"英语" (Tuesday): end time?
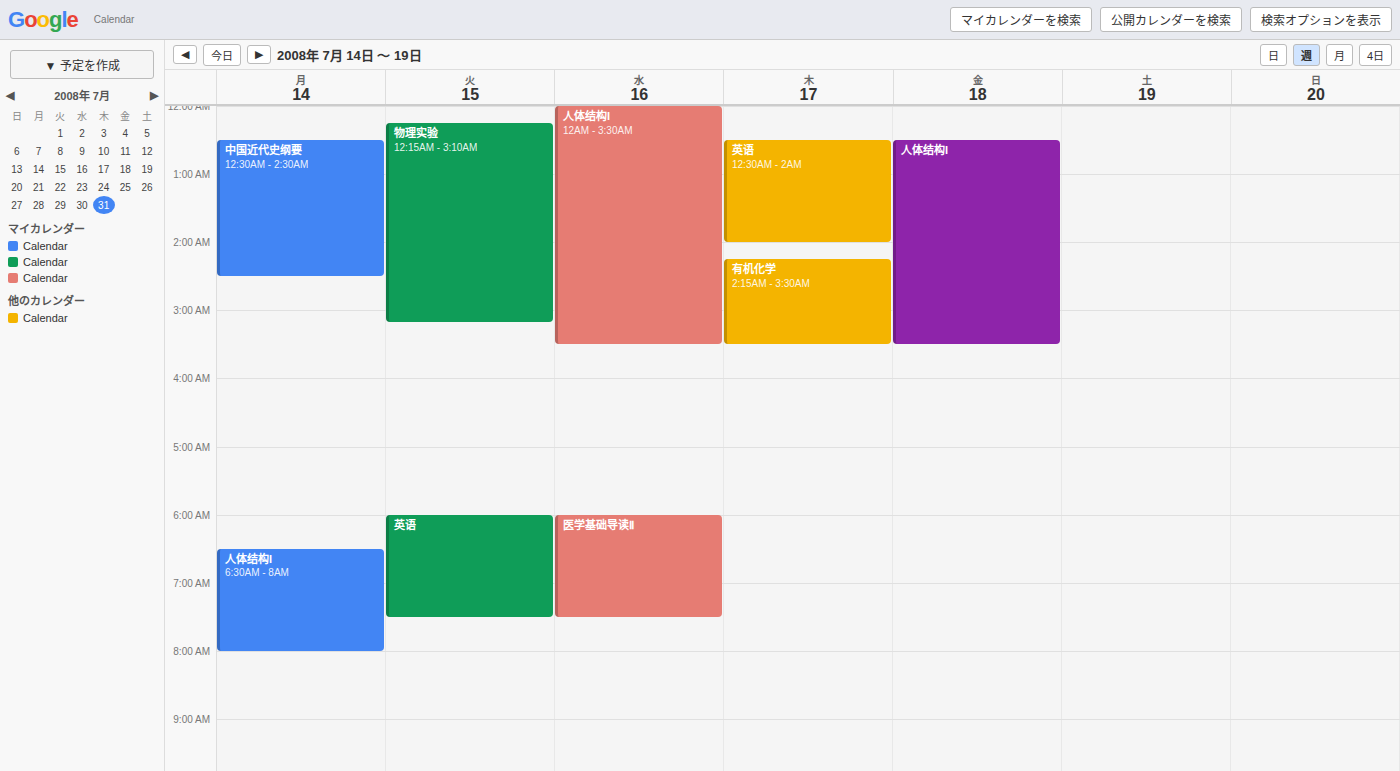
7:30 AM